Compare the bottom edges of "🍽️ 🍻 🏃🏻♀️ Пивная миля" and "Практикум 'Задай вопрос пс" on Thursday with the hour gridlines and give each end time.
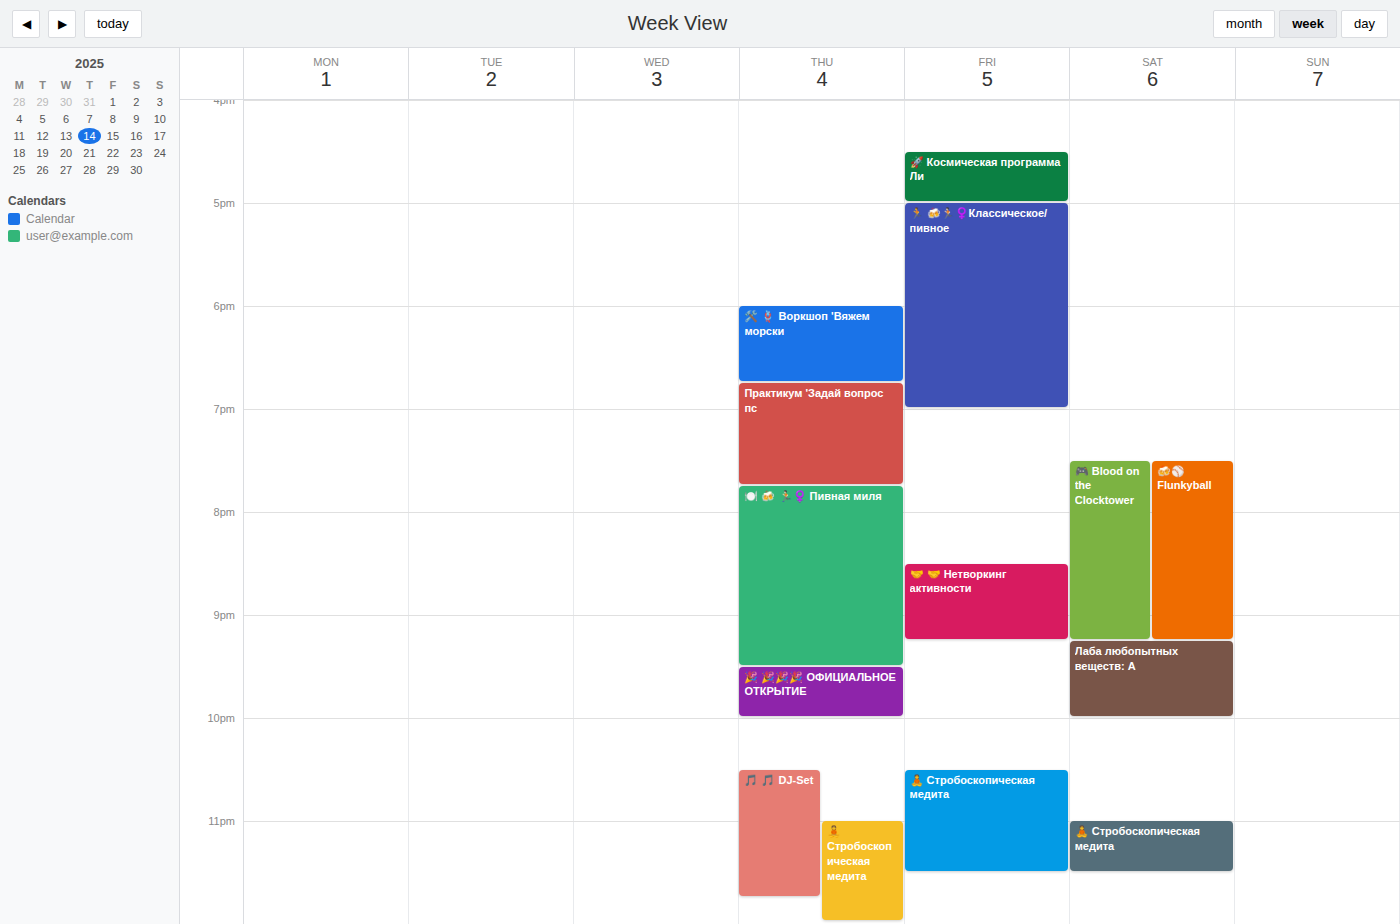
"🍽️ 🍻 🏃🏻♀️ Пивная миля": 9:30 PM, halfway between the 9 PM and 10 PM lines. "Практикум 'Задай вопрос пс": 7:45 PM, neither: three quarters of the way from the 7 PM line to the 8 PM line.